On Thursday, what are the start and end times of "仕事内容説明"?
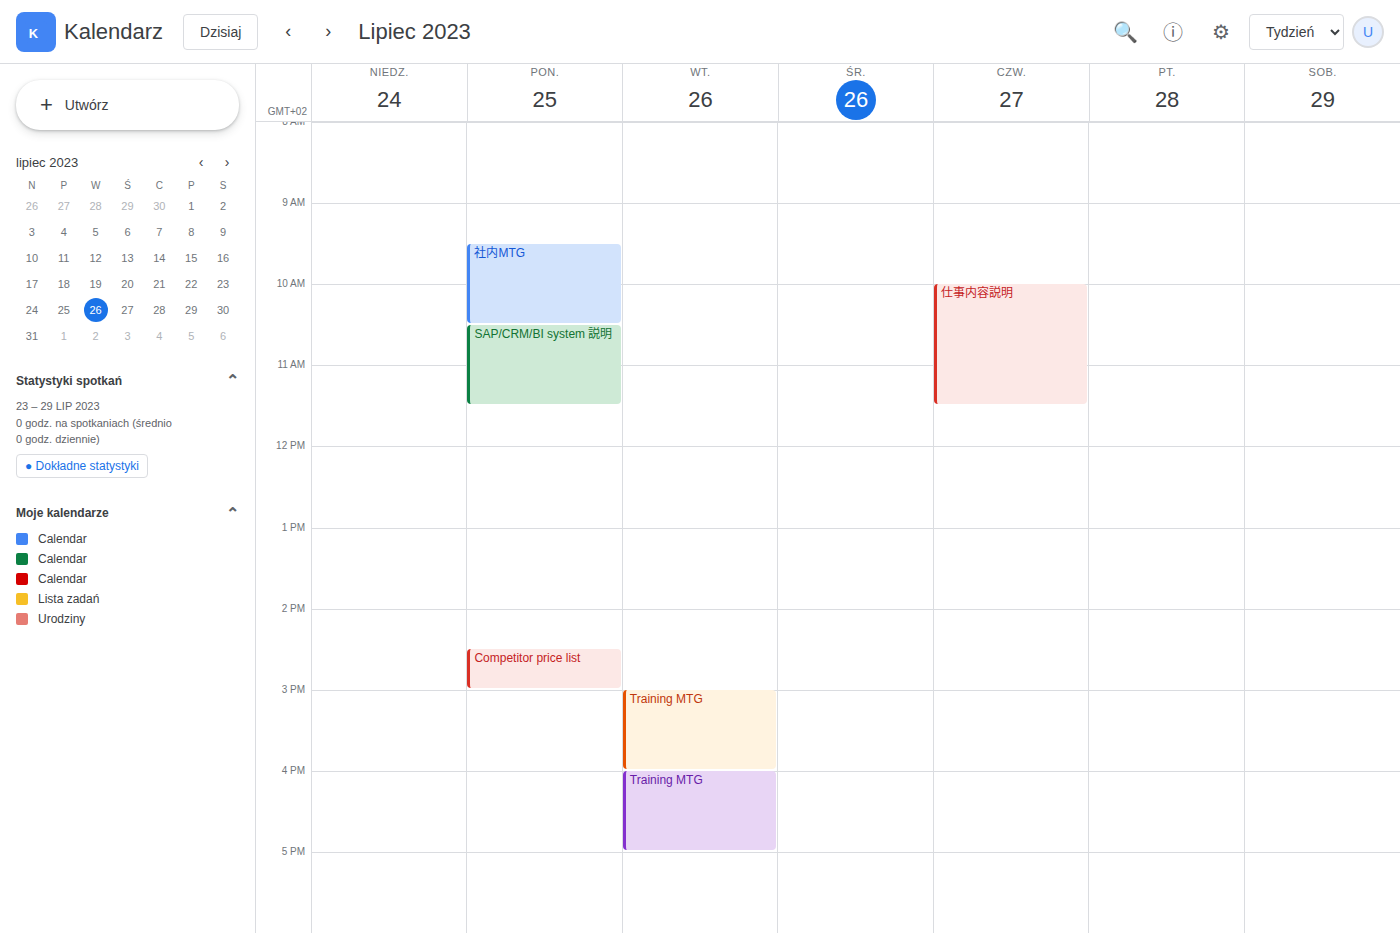
10:00 to 11:30